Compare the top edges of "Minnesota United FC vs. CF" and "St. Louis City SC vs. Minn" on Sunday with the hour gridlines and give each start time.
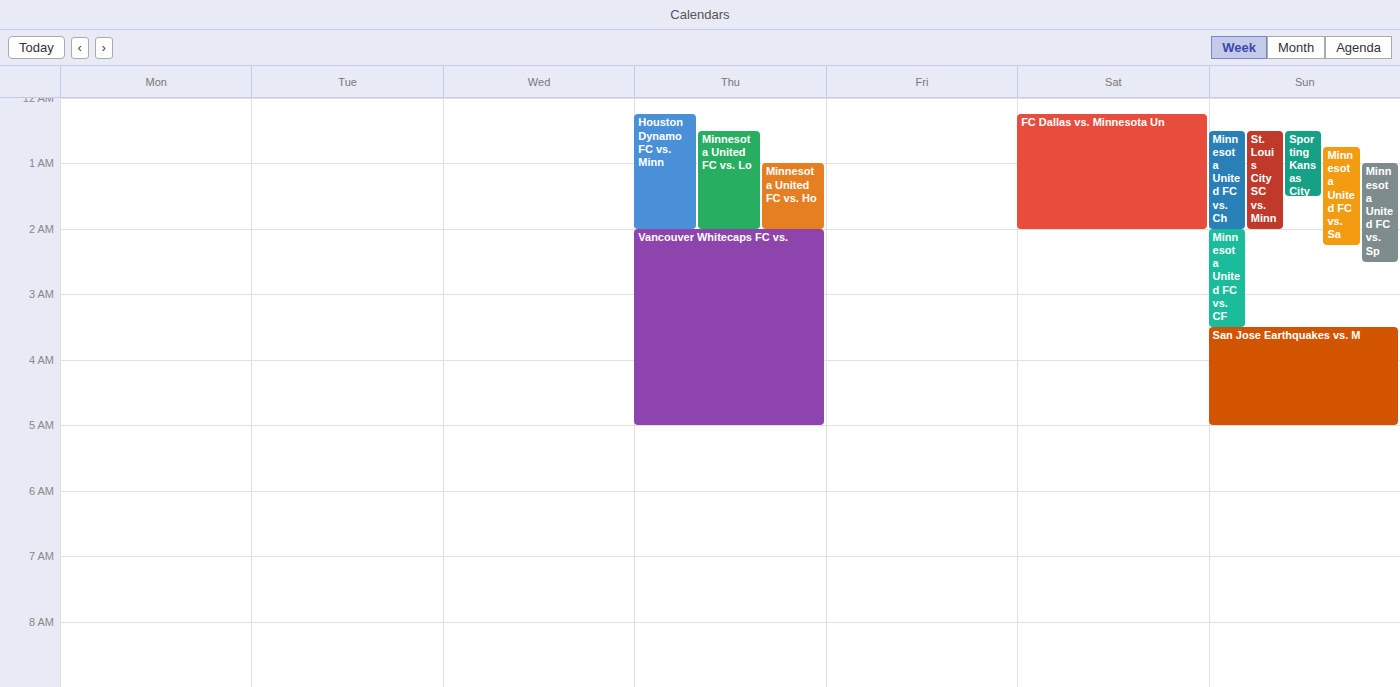
"Minnesota United FC vs. CF": 2:00 AM, exactly on the 2 AM line. "St. Louis City SC vs. Minn": 12:30 AM, halfway between the 12 AM and 1 AM lines.